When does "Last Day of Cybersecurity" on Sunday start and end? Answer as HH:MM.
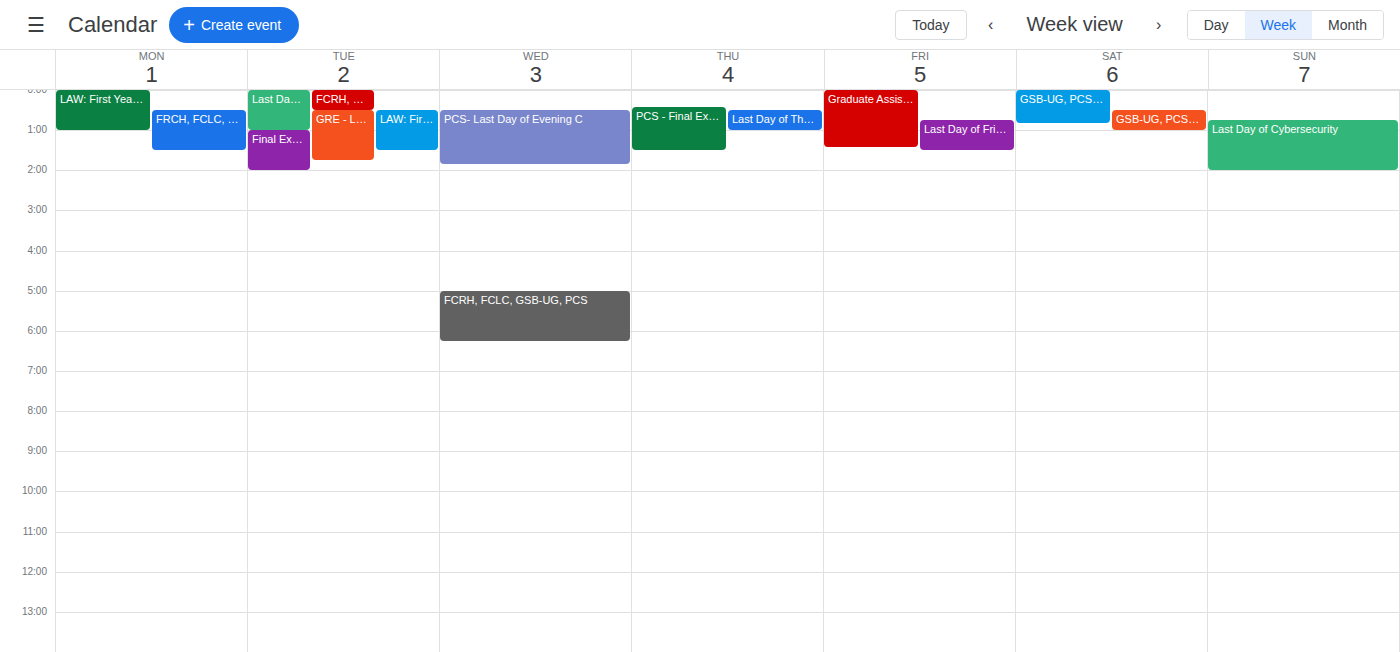
00:45 to 02:00